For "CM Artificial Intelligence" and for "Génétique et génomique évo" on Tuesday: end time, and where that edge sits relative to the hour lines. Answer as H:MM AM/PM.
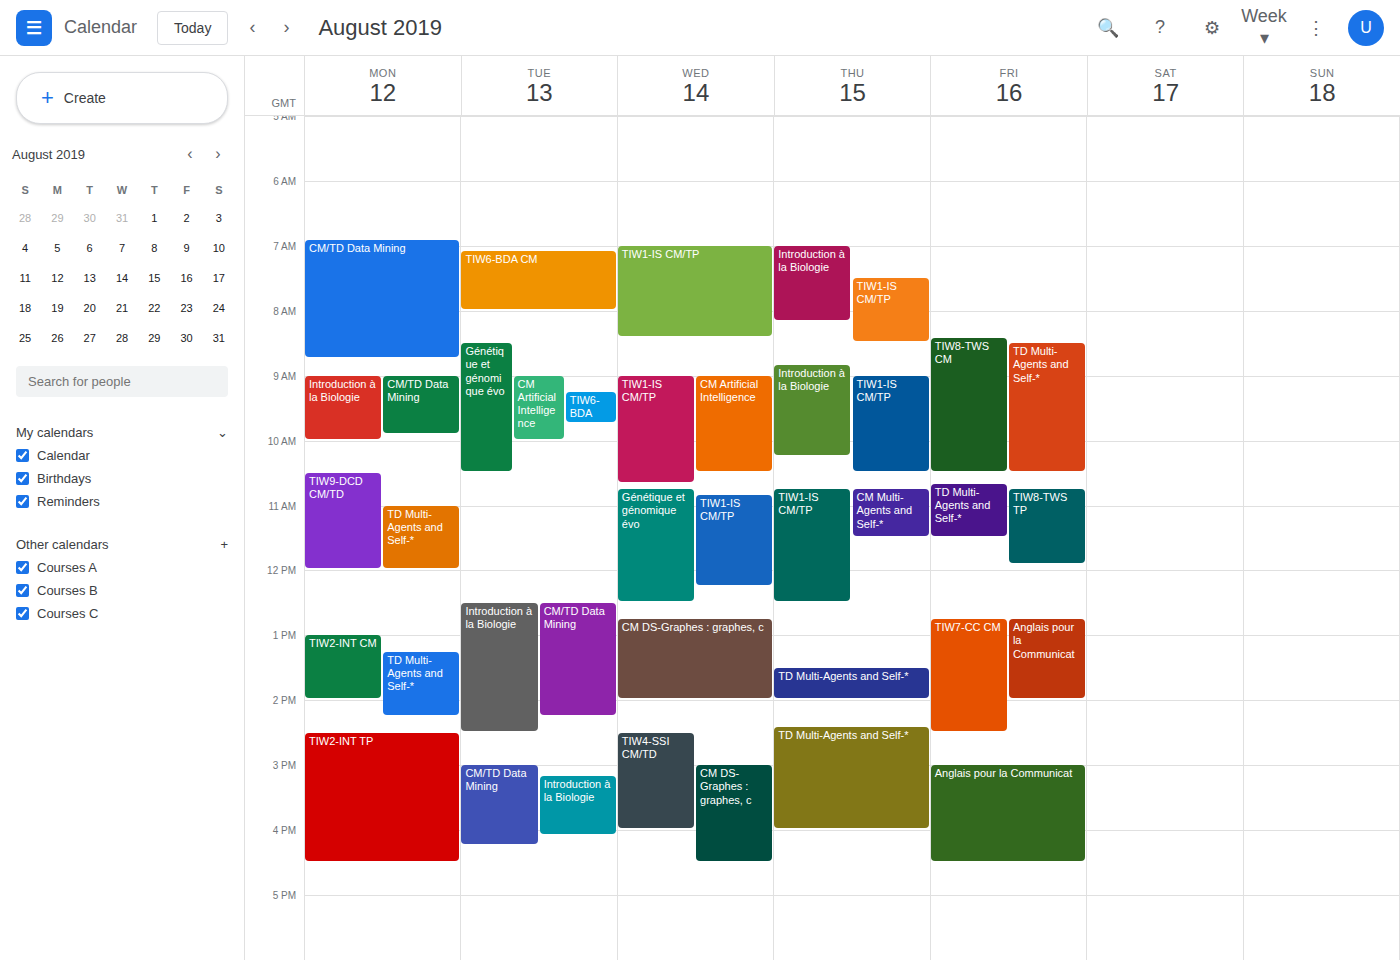
"CM Artificial Intelligence": 10:00 AM, exactly on the 10 AM line. "Génétique et génomique évo": 10:30 AM, halfway between the 10 AM and 11 AM lines.